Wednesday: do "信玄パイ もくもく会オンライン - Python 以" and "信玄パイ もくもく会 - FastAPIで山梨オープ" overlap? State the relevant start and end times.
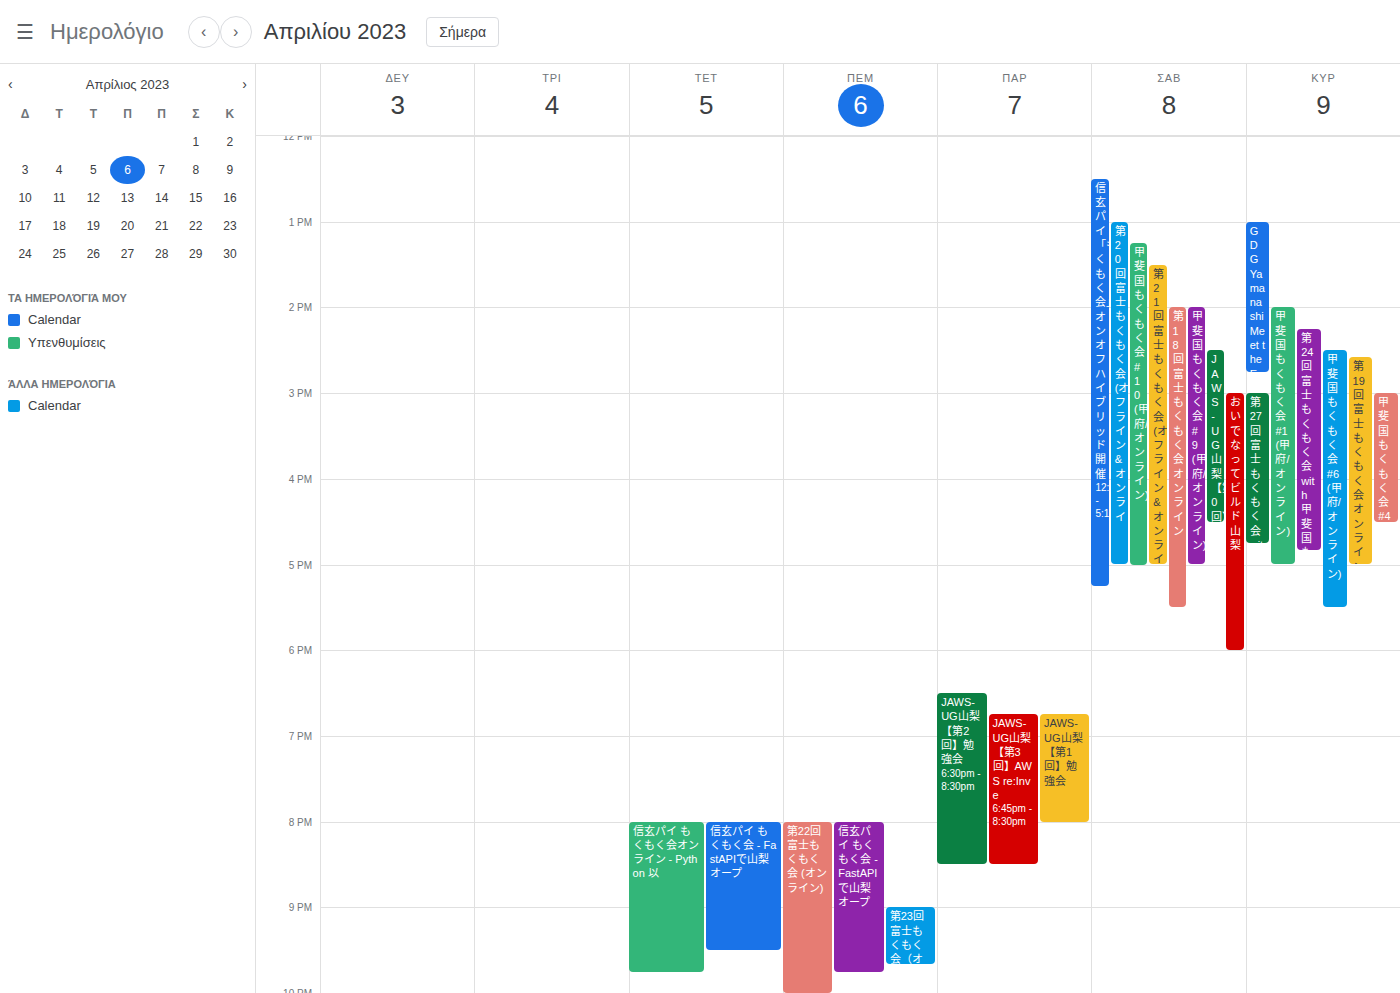
"信玄パイ もくもく会 - FastAPIで山梨オープ" runs 8:00 PM to 9:30 PM, inside "信玄パイ もくもく会オンライン - Python 以" -- they overlap.